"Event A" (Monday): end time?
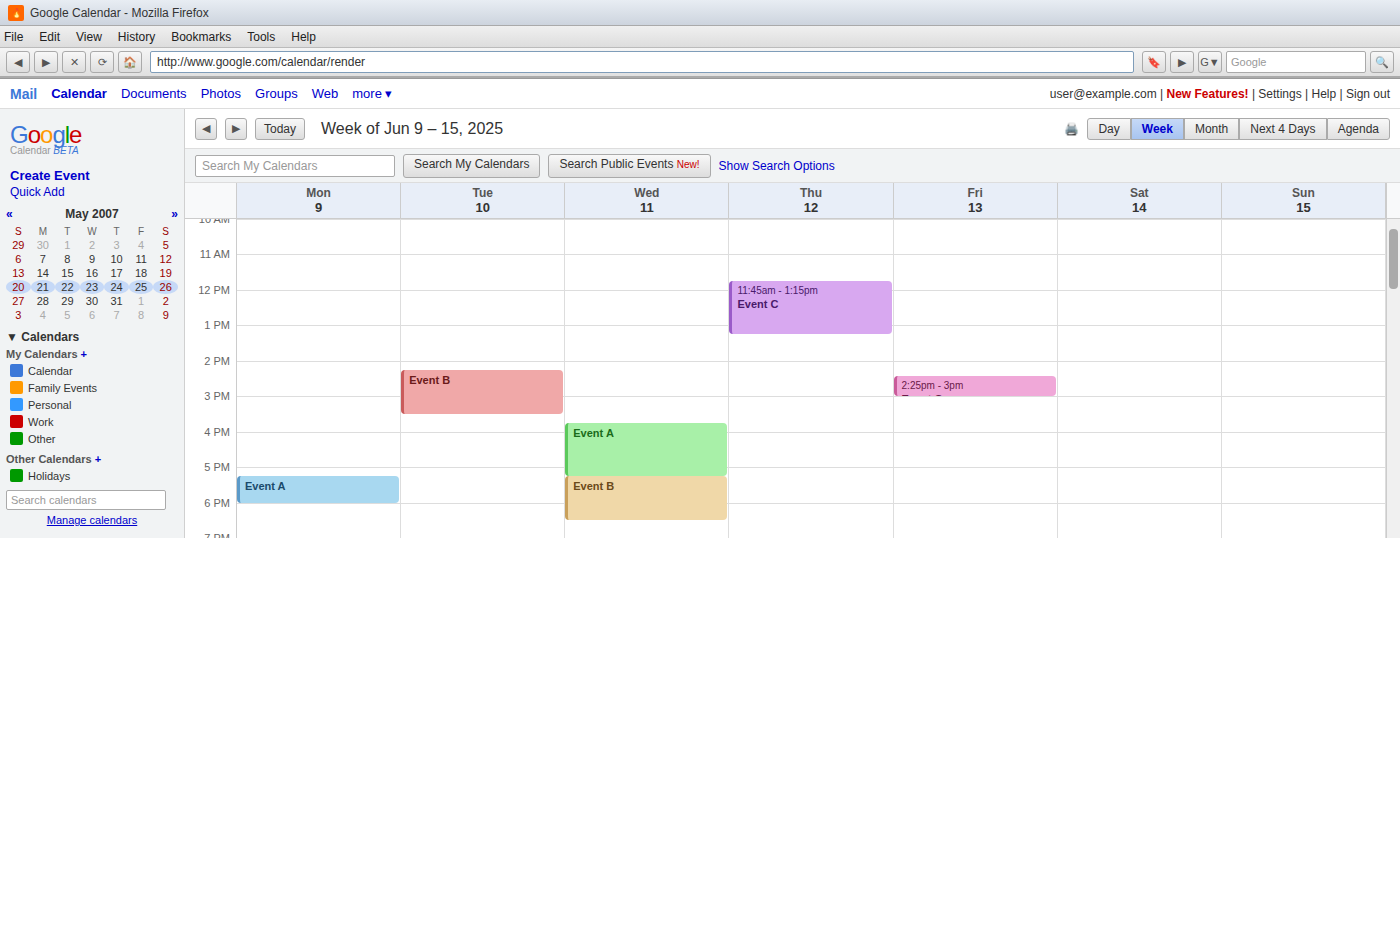
6:00 PM